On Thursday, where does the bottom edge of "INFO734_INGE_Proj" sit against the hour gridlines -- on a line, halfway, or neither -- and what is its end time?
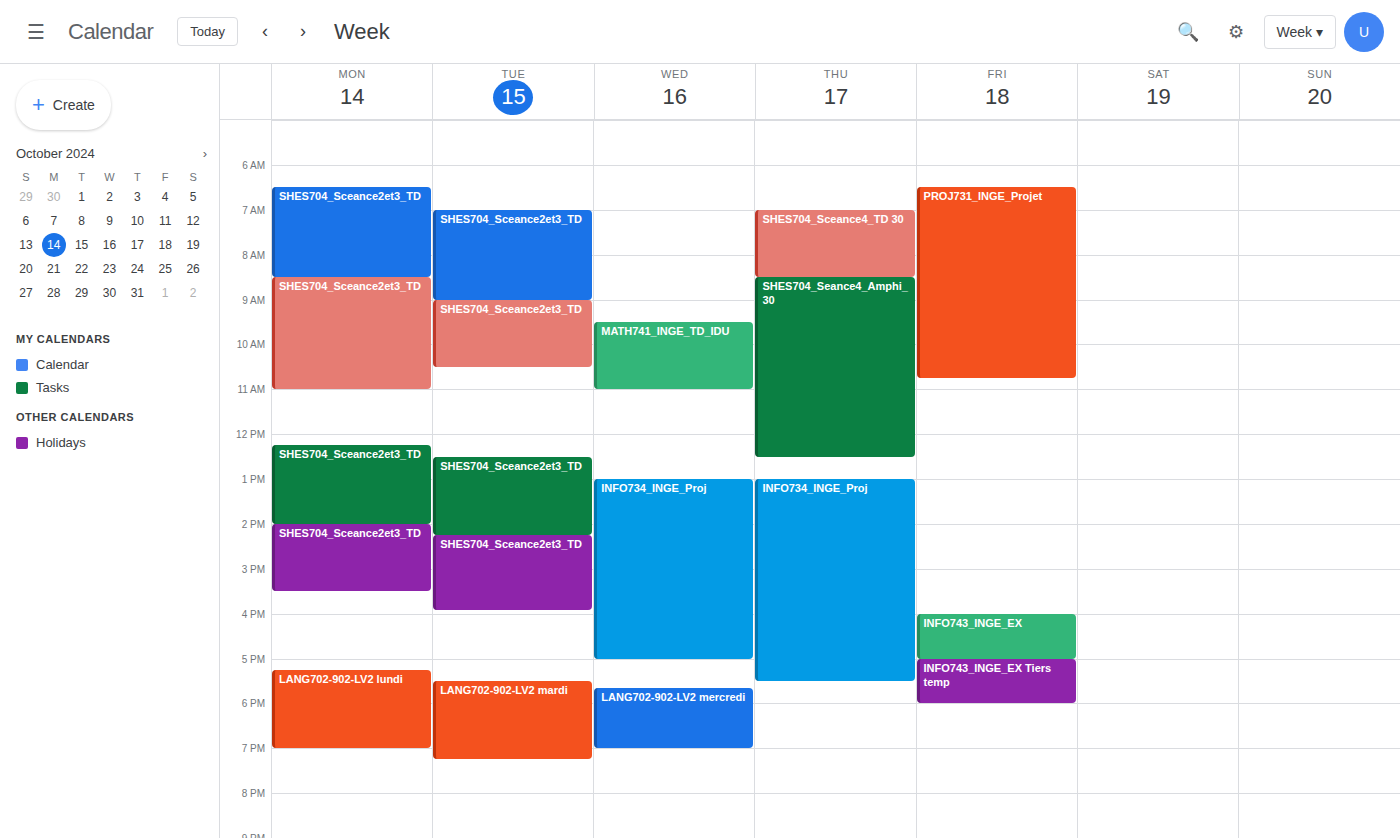
5:30 PM -- halfway between the 5 PM and 6 PM lines.